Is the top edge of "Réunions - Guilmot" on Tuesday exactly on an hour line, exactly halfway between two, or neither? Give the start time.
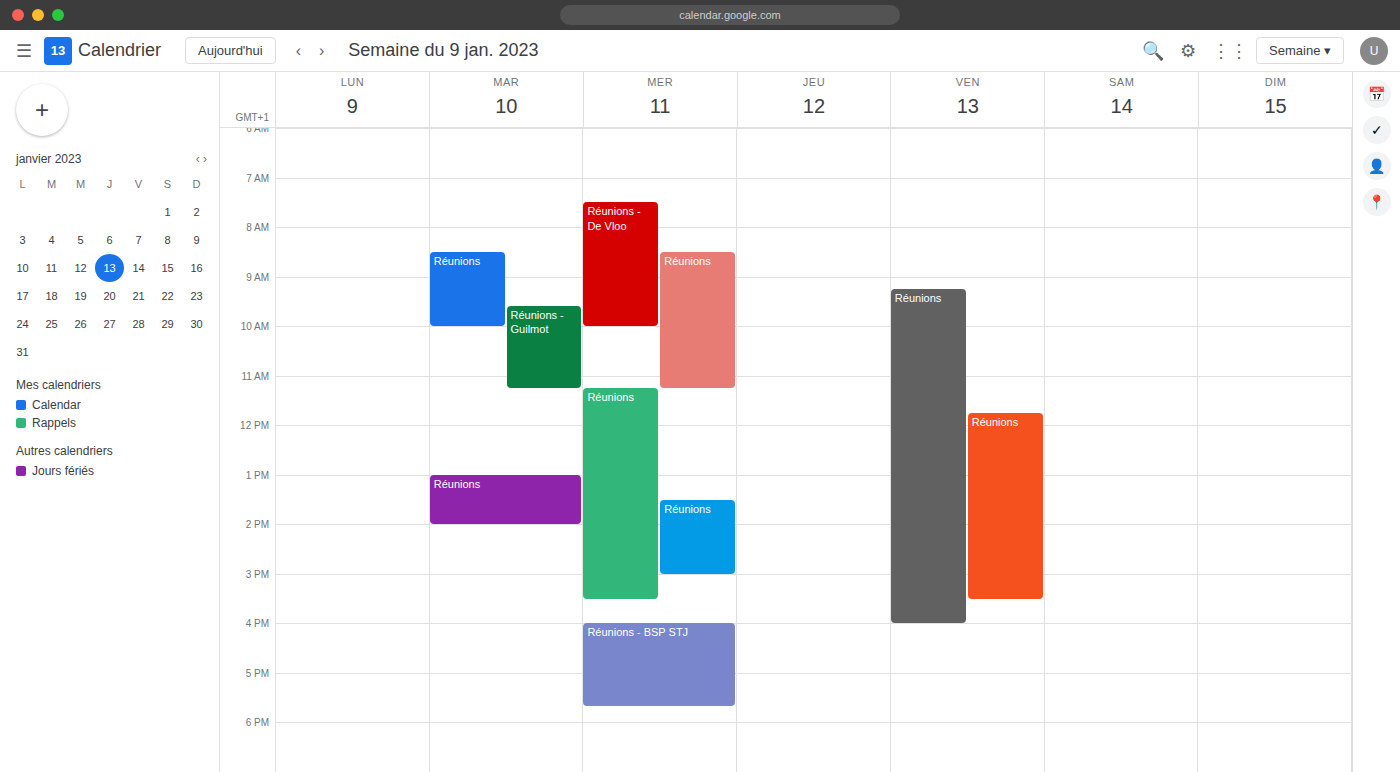
9:35 AM -- neither: 35 minutes below the 9 AM line and 25 minutes above the 10 AM line.